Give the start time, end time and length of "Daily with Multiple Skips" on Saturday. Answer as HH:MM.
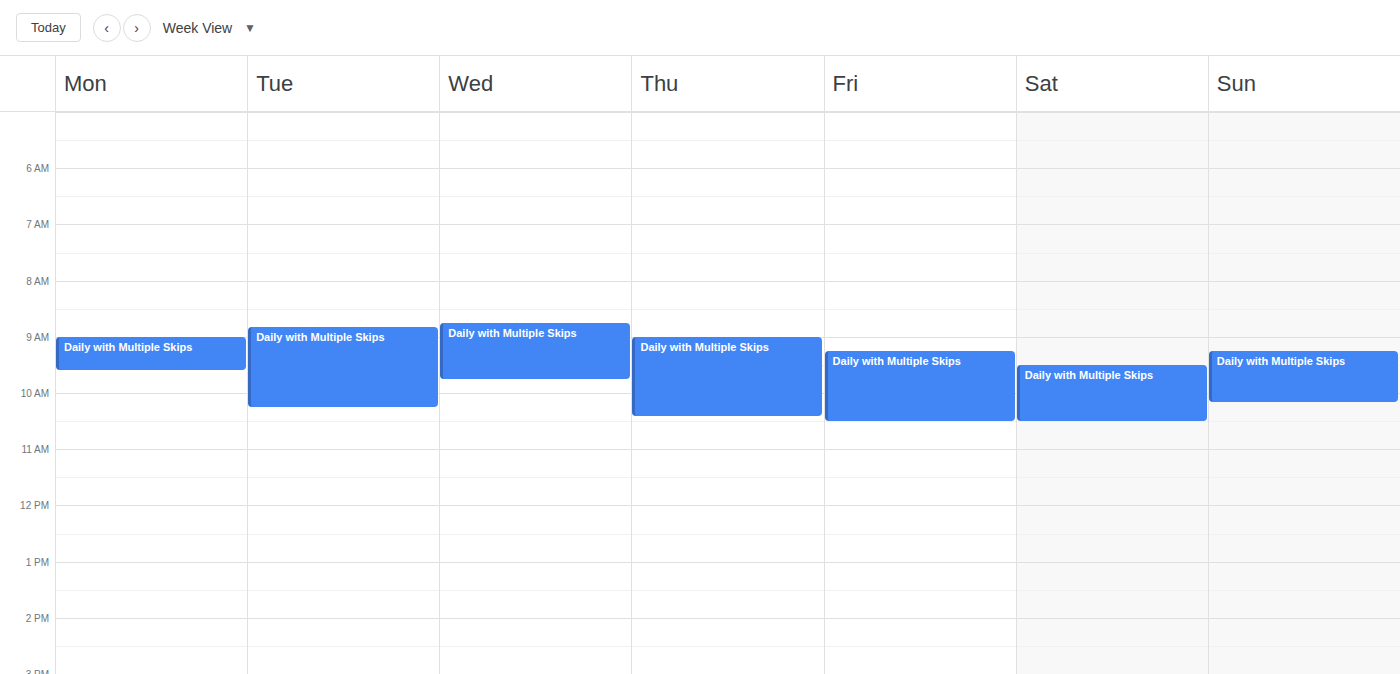
09:30 to 10:30, 1 hour